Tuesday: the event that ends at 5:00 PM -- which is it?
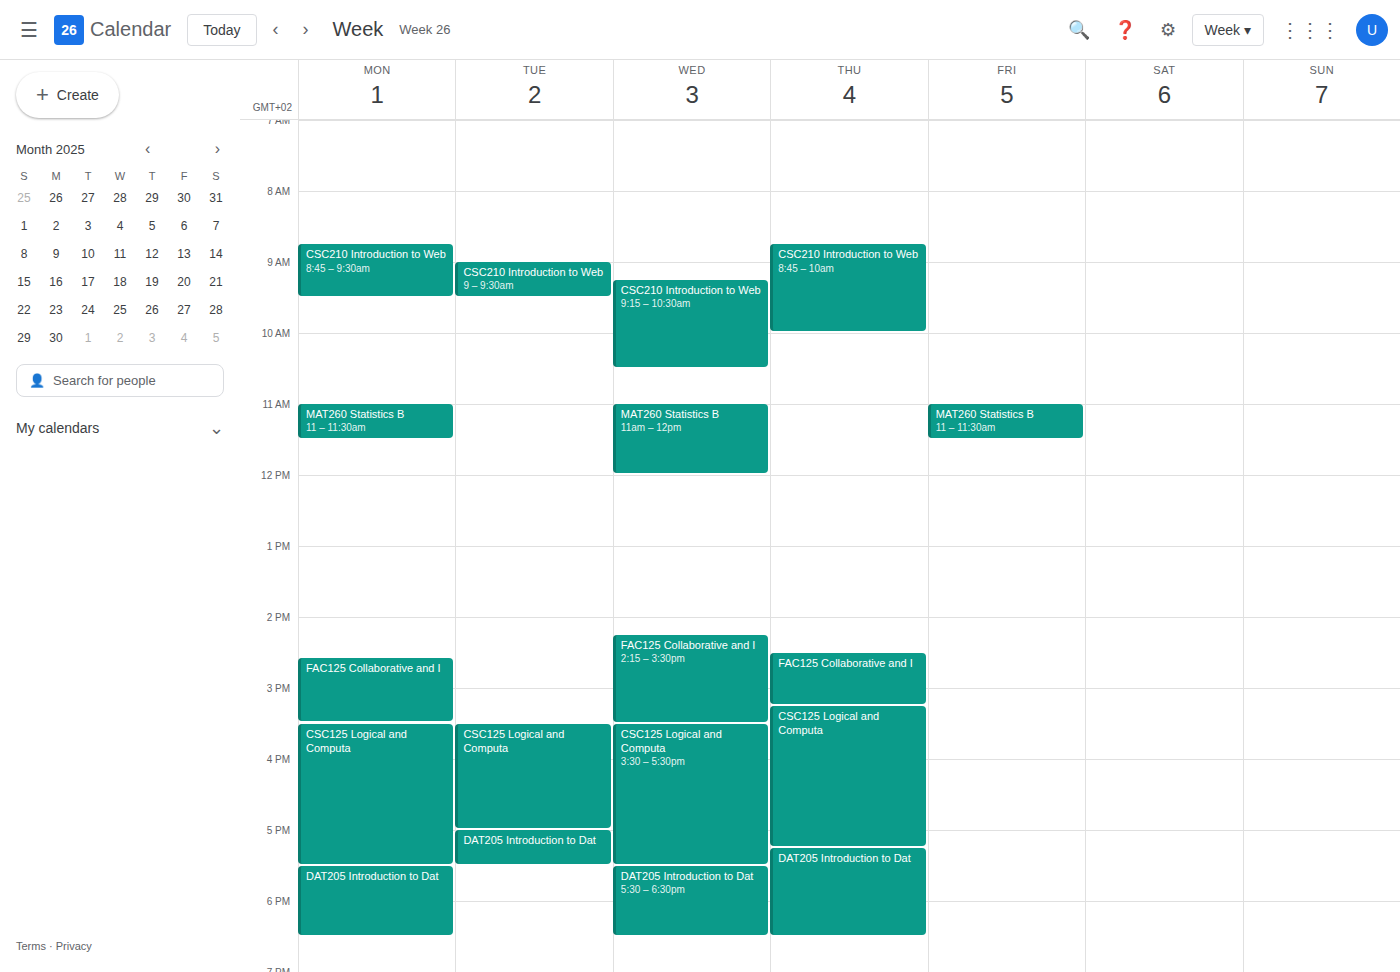
"CSC125 Logical and Computa"